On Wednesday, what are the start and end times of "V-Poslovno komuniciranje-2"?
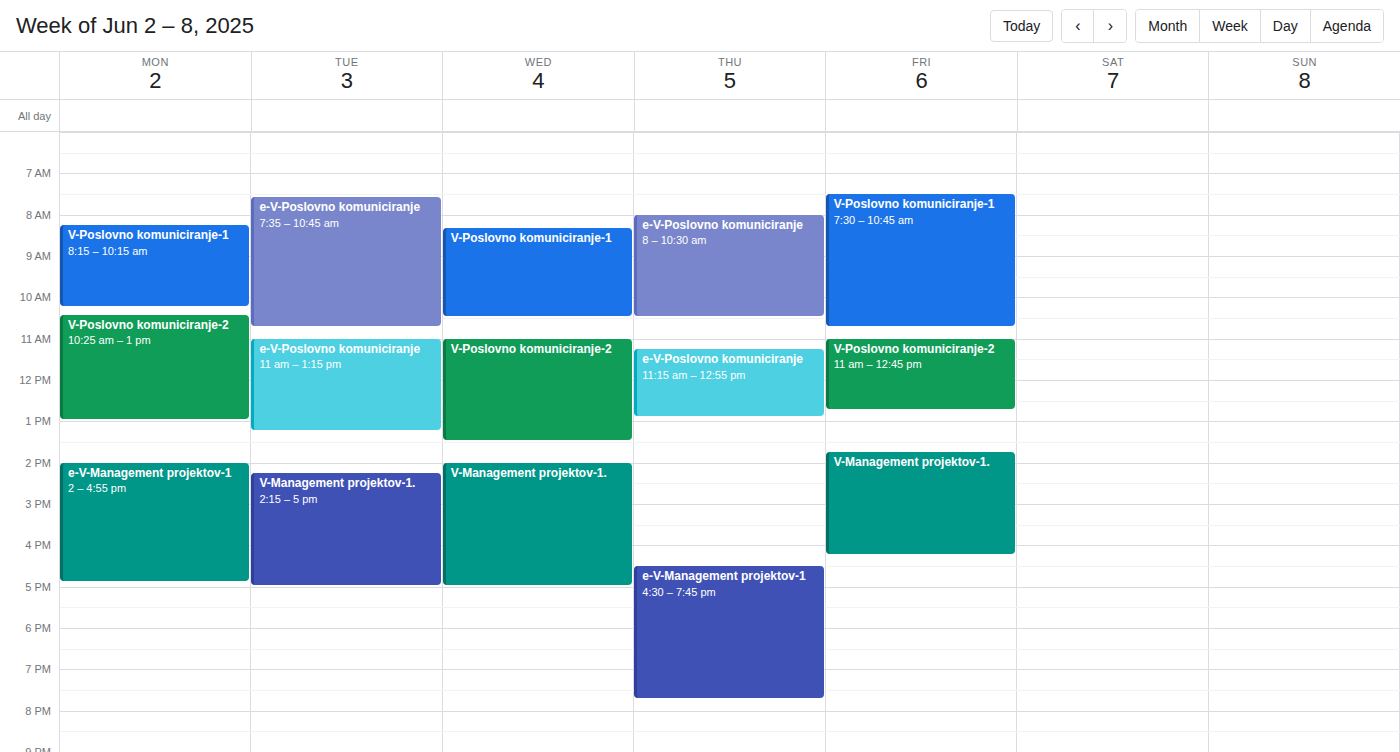
11:00 AM to 1:30 PM